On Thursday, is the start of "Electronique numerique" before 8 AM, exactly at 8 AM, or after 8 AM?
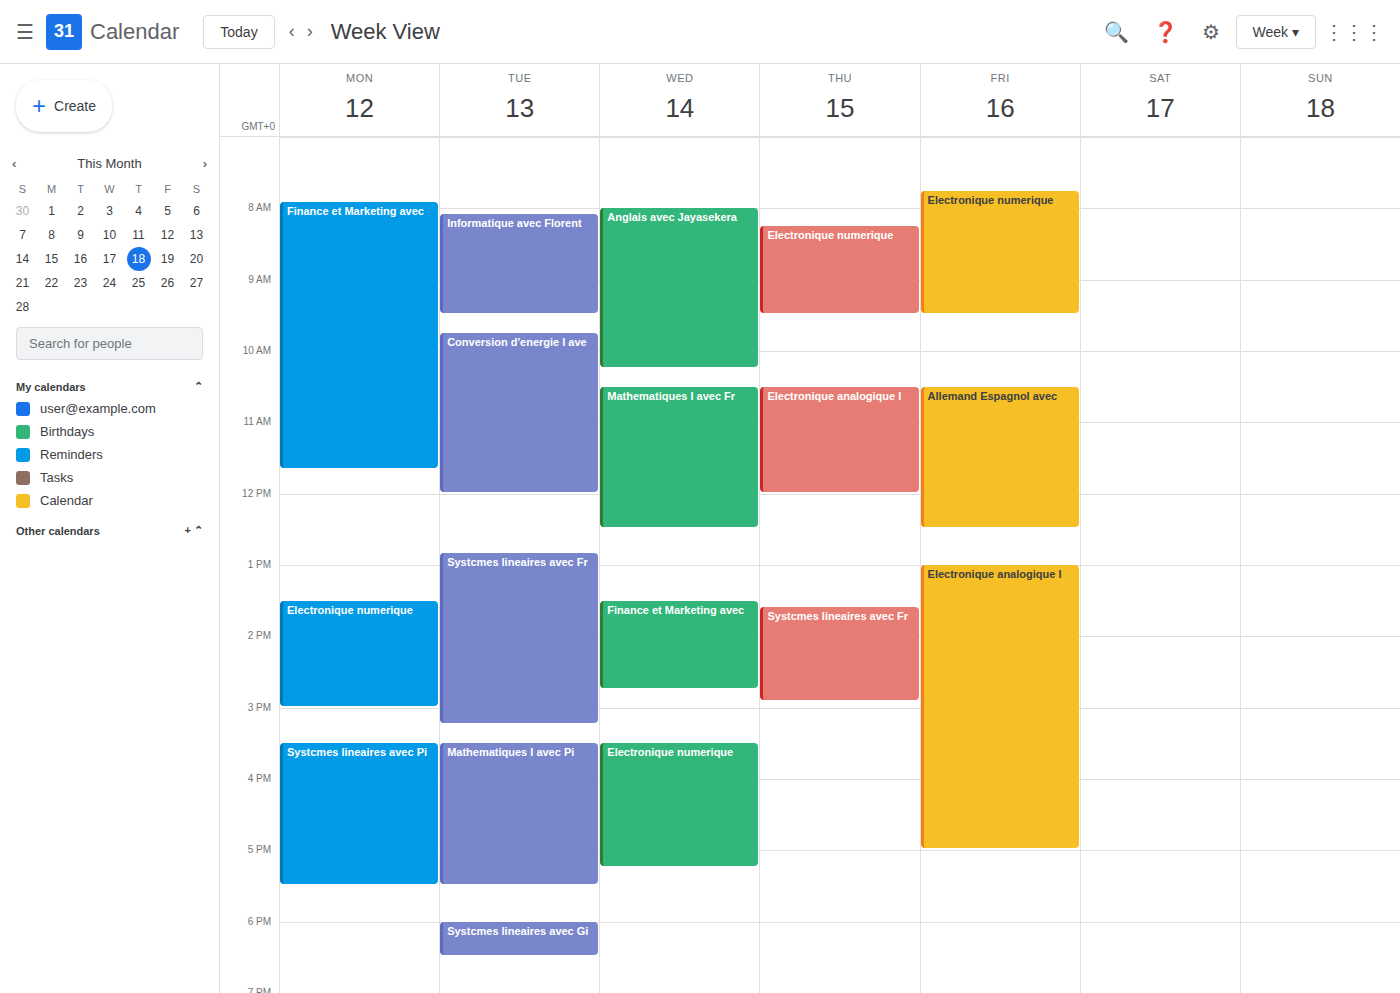
8:15 AM -- after 8 AM, 15 minutes below the 8 AM line.